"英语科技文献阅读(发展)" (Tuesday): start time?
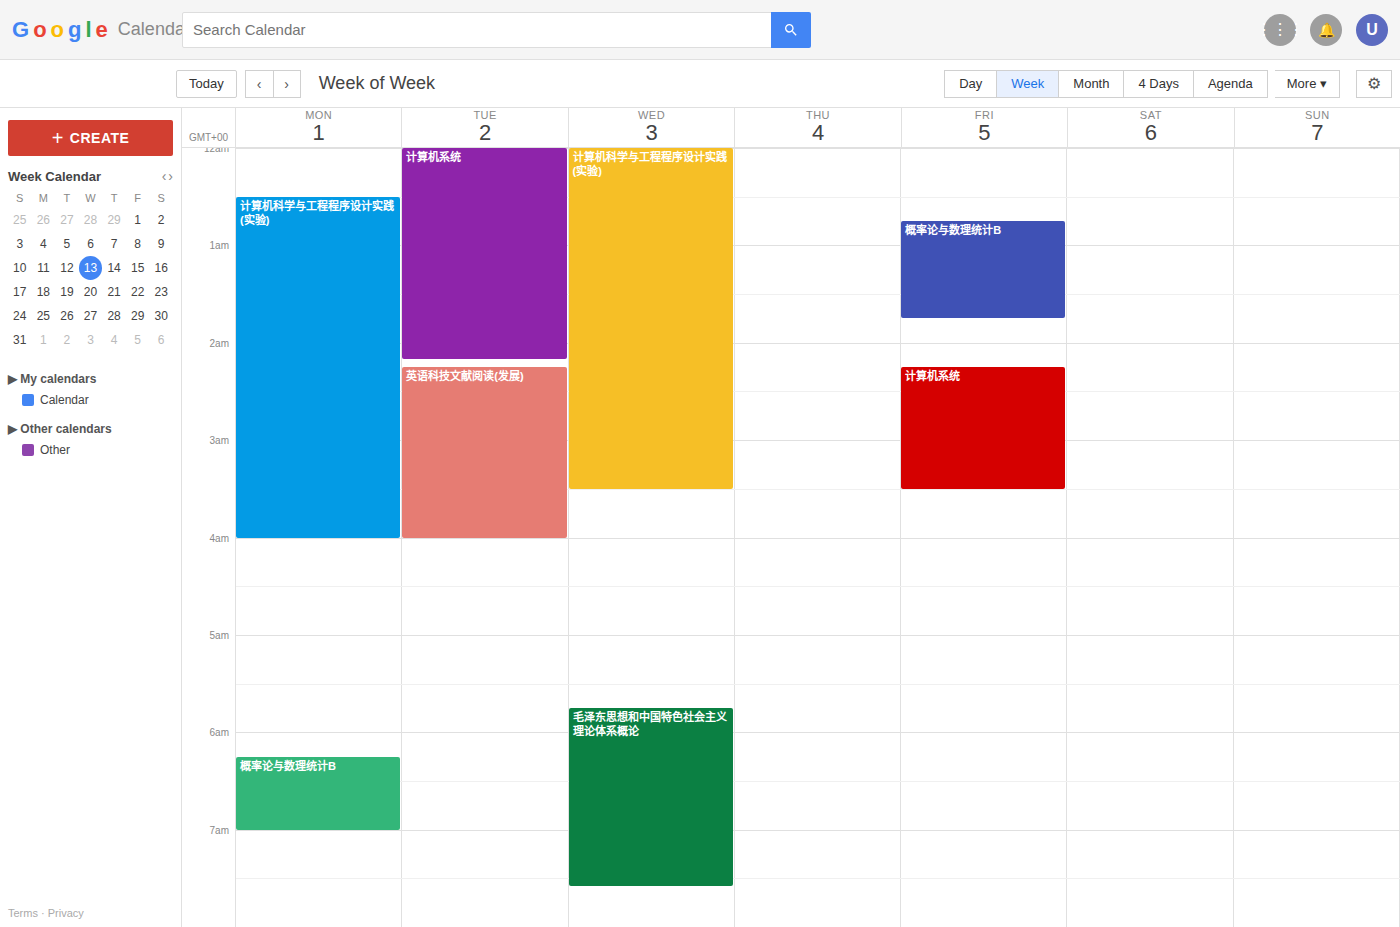
2:15 AM